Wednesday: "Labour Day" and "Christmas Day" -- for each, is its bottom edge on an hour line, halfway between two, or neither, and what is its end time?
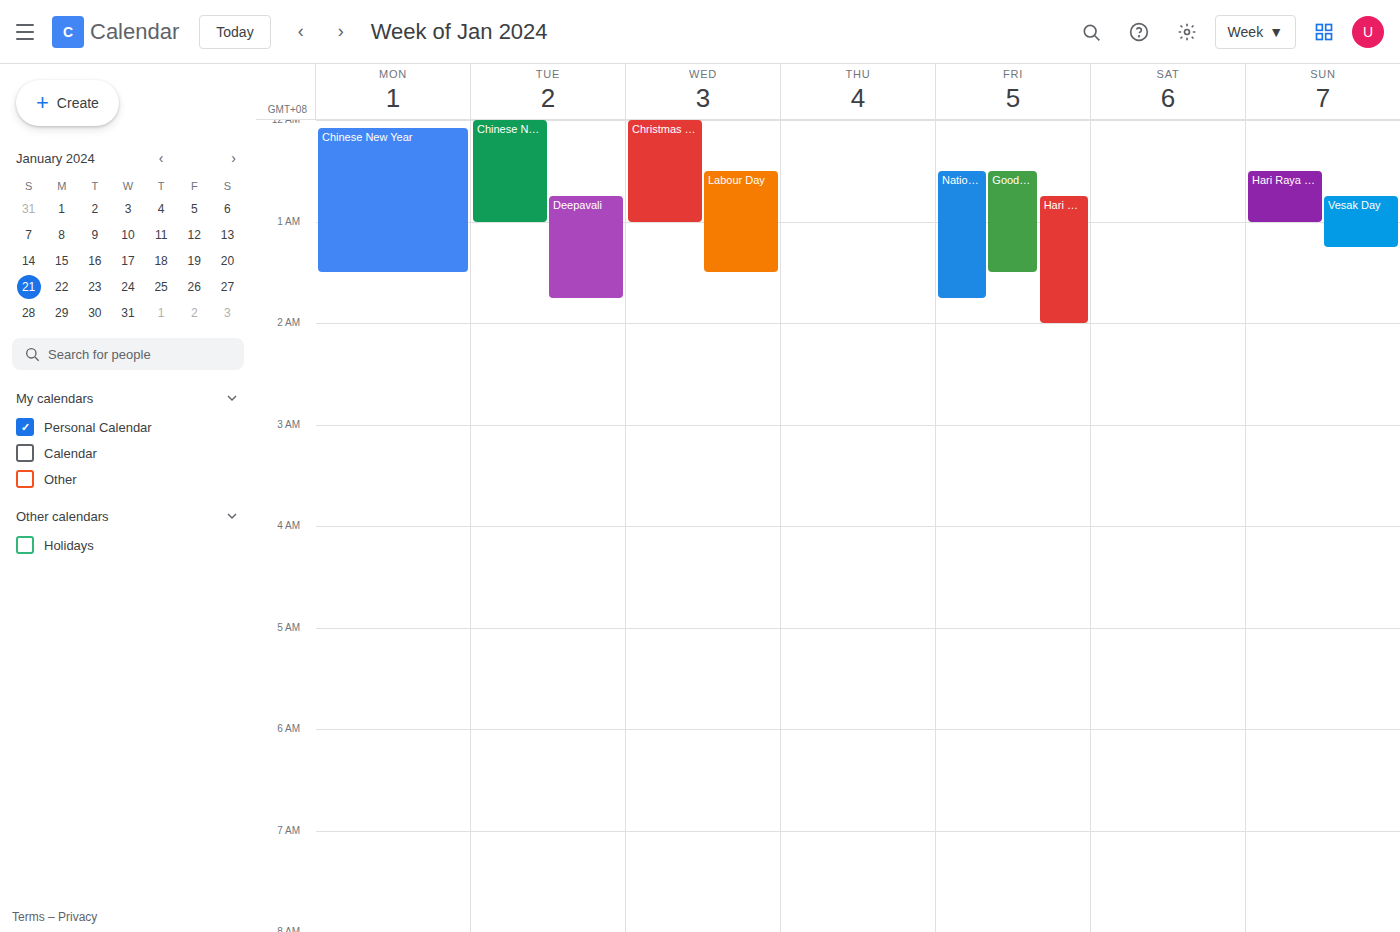
"Labour Day": 1:30 AM, halfway between the 1 AM and 2 AM lines. "Christmas Day": 1:00 AM, exactly on the 1 AM line.